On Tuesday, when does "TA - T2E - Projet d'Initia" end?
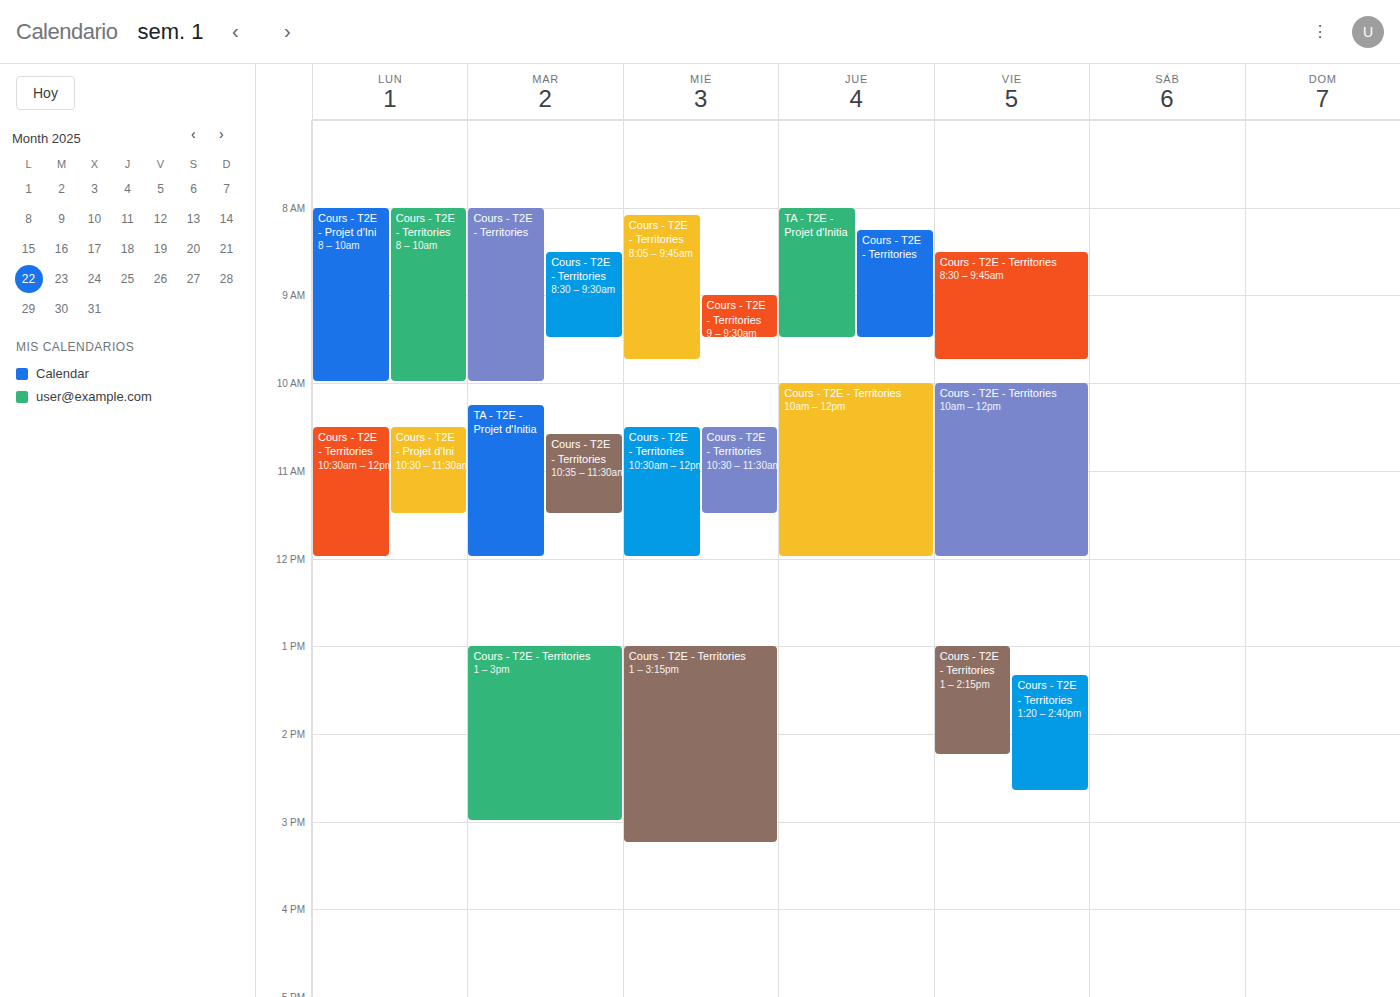
12:00 PM